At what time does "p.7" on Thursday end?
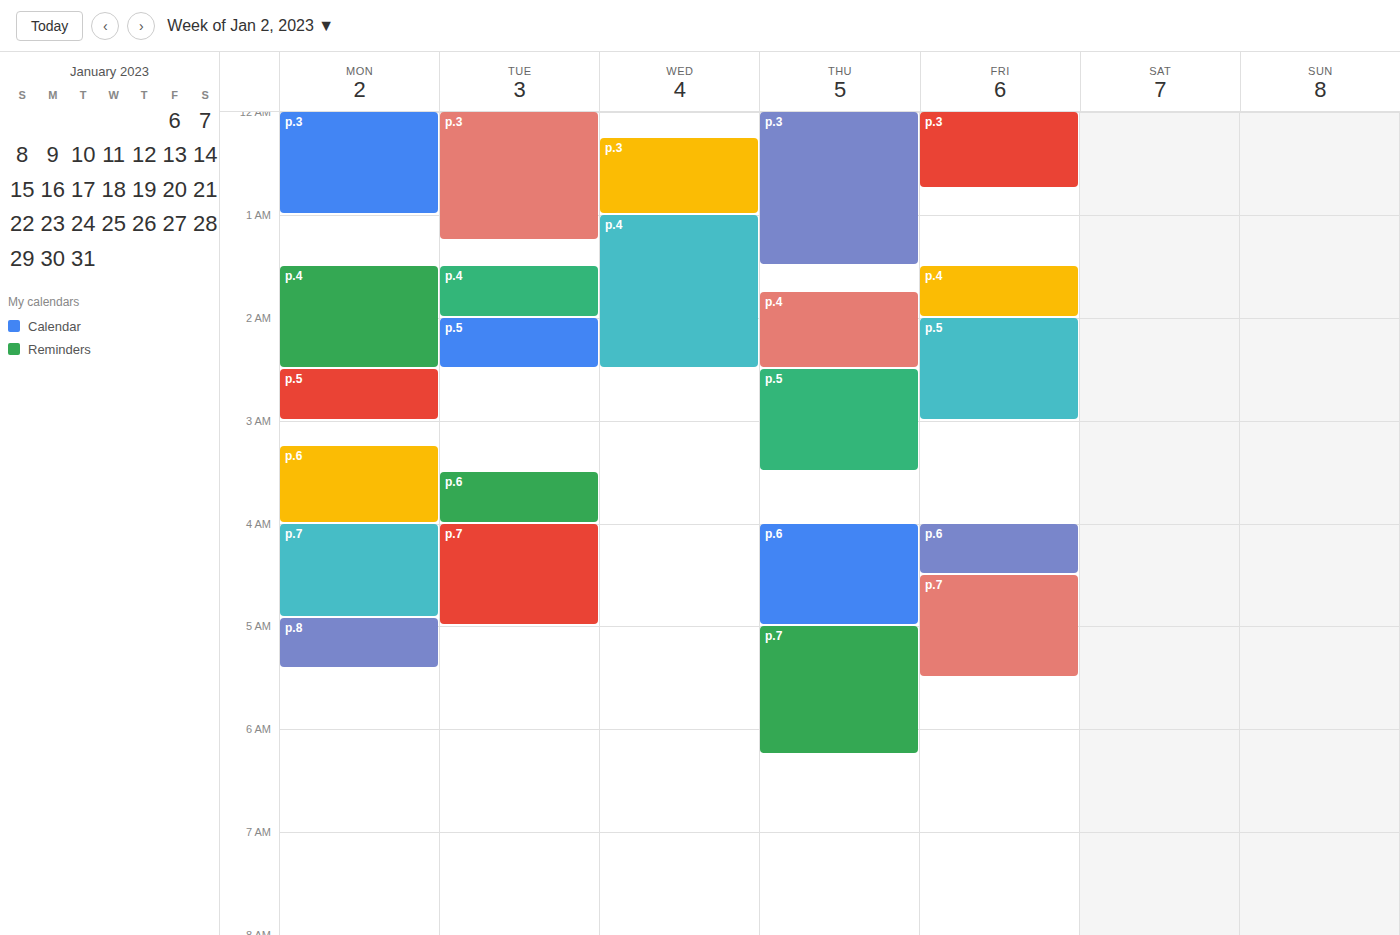
6:15 AM